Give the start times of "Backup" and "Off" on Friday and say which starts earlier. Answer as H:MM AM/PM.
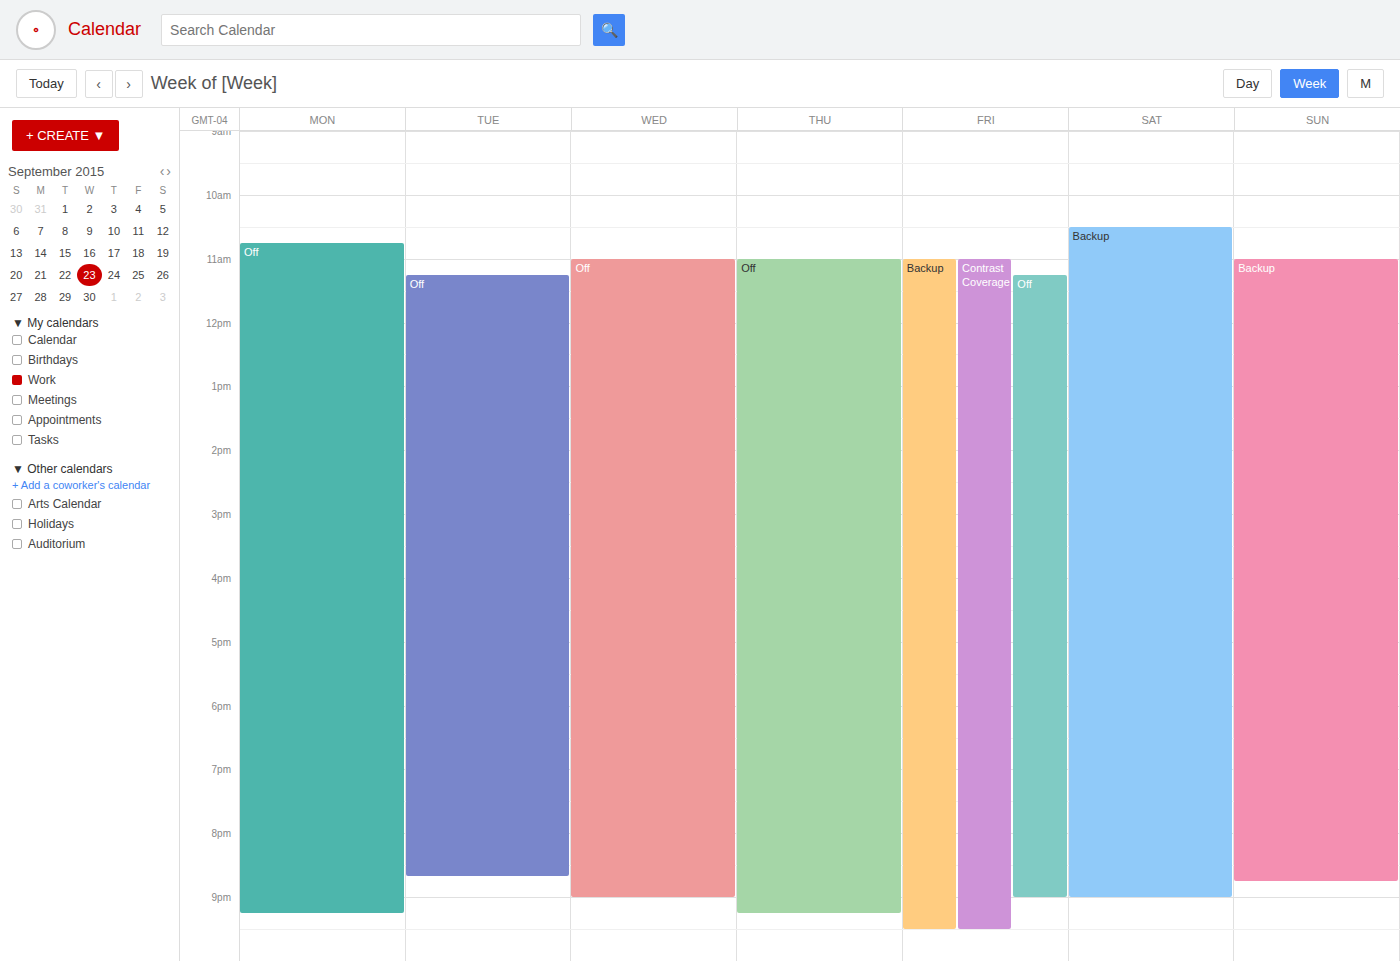
"Backup" 11:00 AM; "Off" 11:15 AM.